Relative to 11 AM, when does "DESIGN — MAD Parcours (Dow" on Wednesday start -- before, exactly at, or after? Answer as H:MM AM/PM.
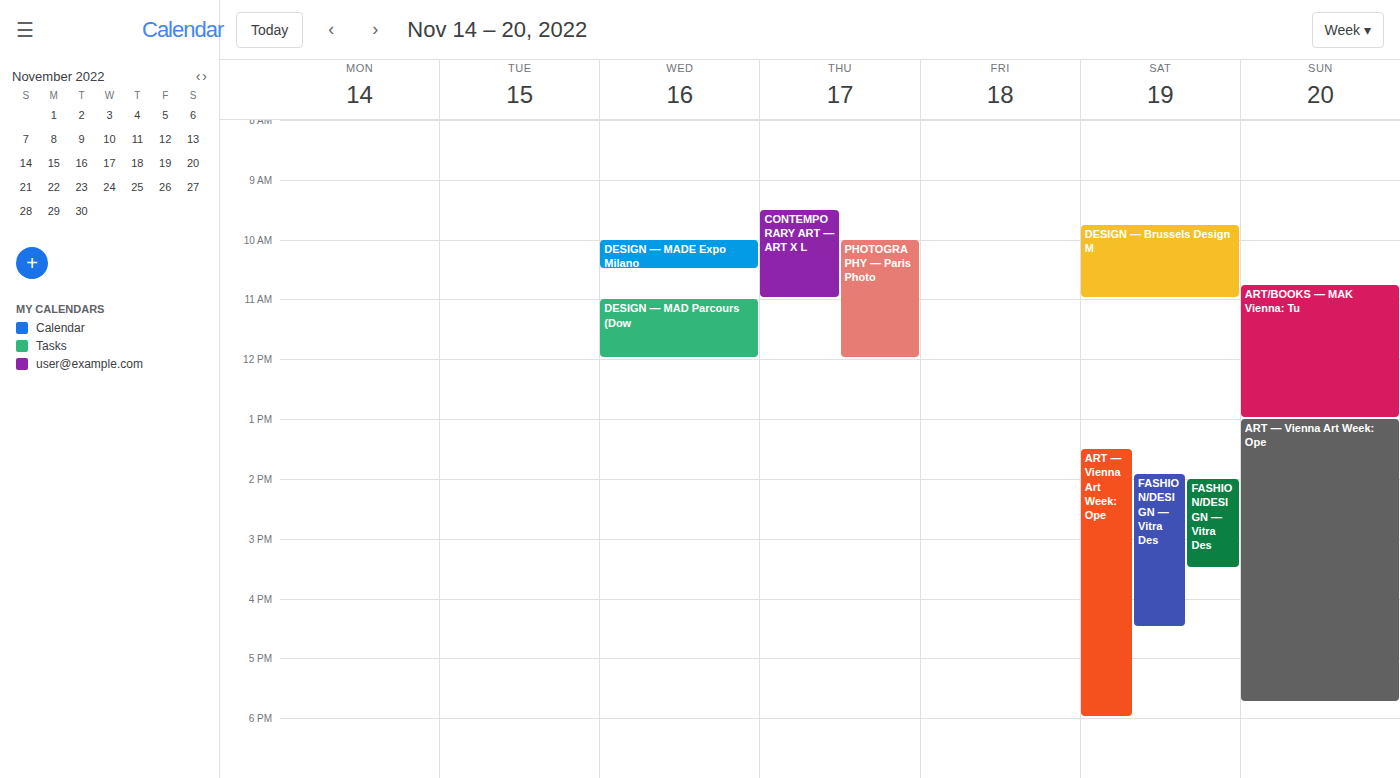
11:00 AM -- exactly at 11 AM, on the 11 AM line.